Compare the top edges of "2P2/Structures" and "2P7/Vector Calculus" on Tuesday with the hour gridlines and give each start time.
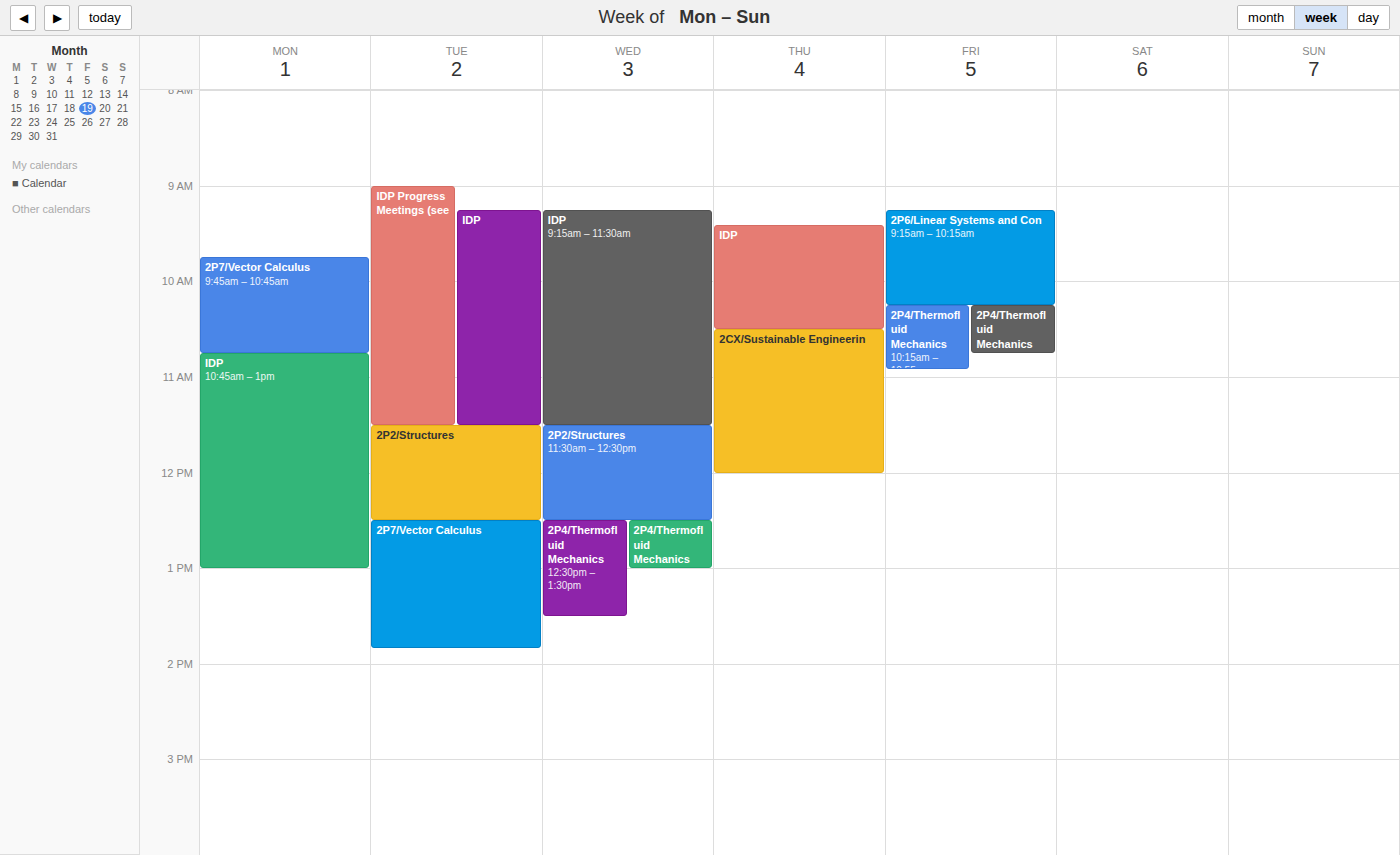
"2P2/Structures": 11:30 AM, halfway between the 11 AM and 12 PM lines. "2P7/Vector Calculus": 12:30 PM, halfway between the 12 PM and 1 PM lines.